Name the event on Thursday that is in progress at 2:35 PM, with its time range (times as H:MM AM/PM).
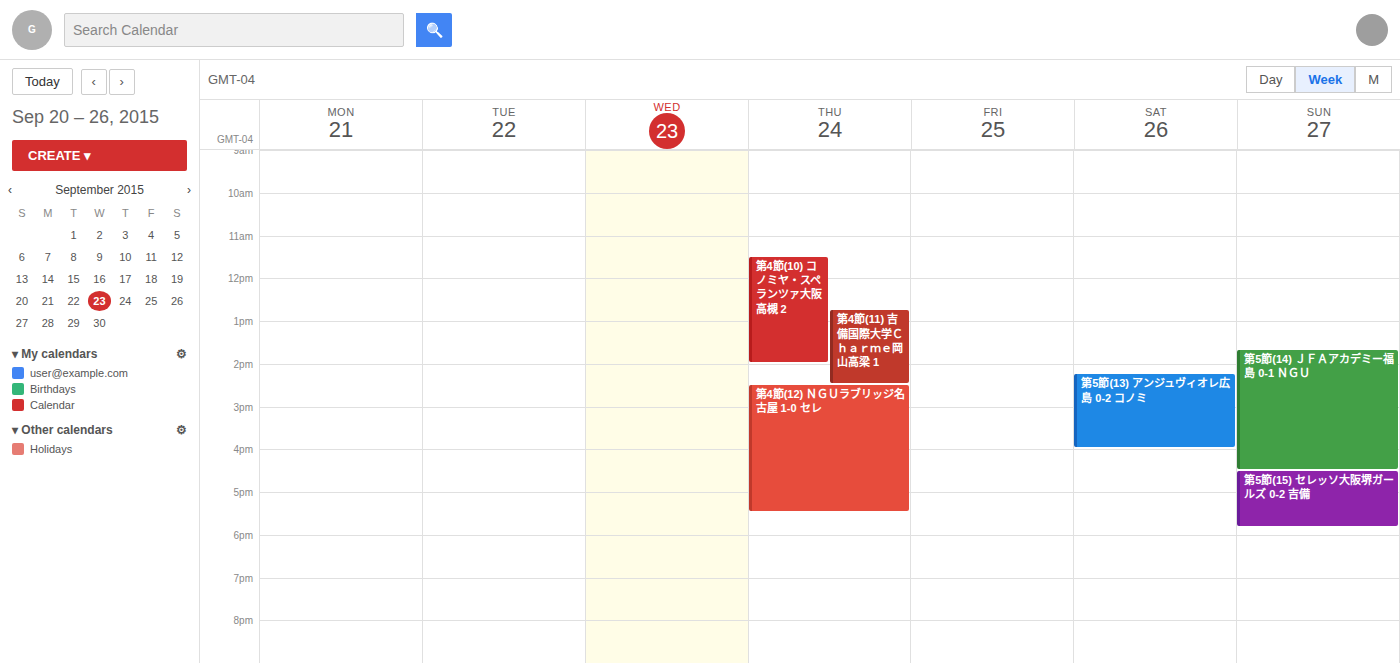
"第4節(12) ＮＧＵラブリッジ名古屋 1-0 セレ", 2:30 PM to 5:30 PM